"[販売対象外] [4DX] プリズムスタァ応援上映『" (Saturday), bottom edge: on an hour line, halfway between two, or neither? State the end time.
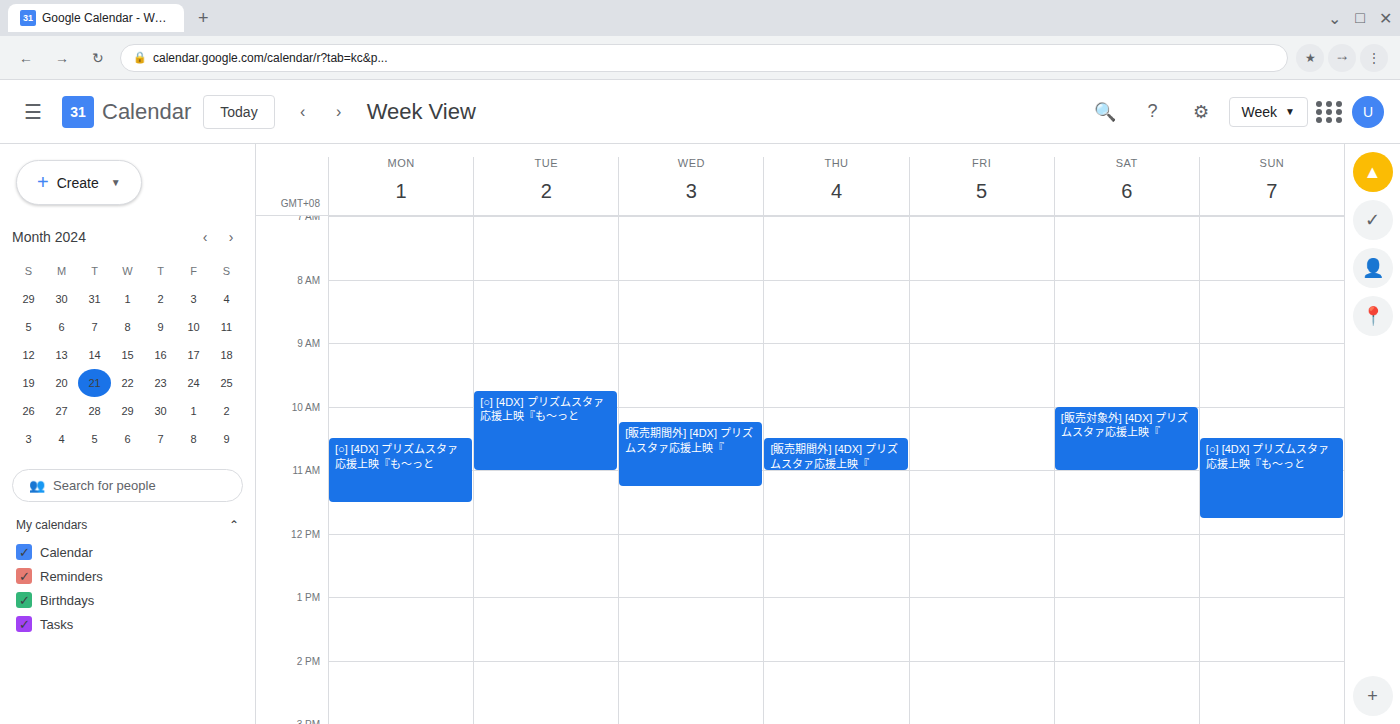
11:00 AM -- exactly on the 11 AM line.